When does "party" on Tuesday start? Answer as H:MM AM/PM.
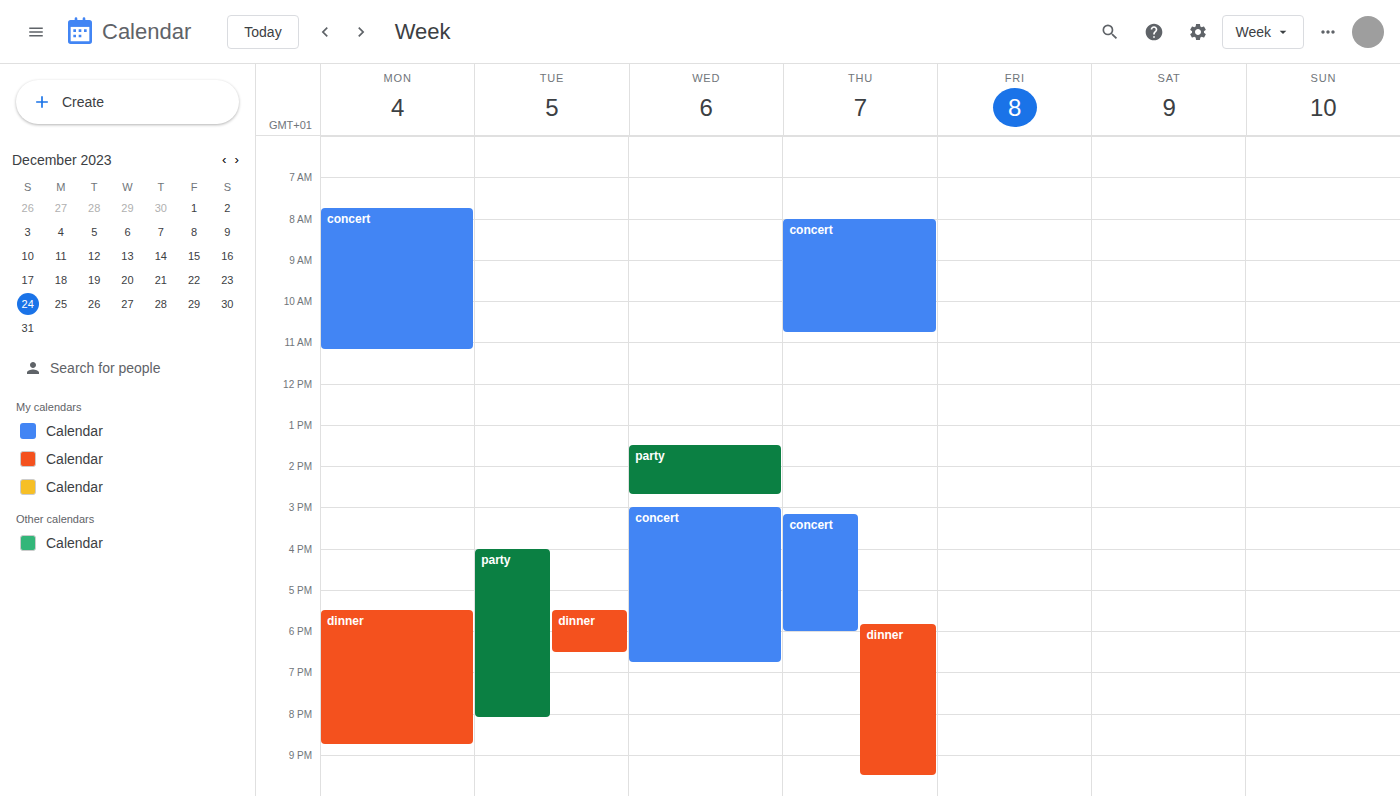
4:00 PM